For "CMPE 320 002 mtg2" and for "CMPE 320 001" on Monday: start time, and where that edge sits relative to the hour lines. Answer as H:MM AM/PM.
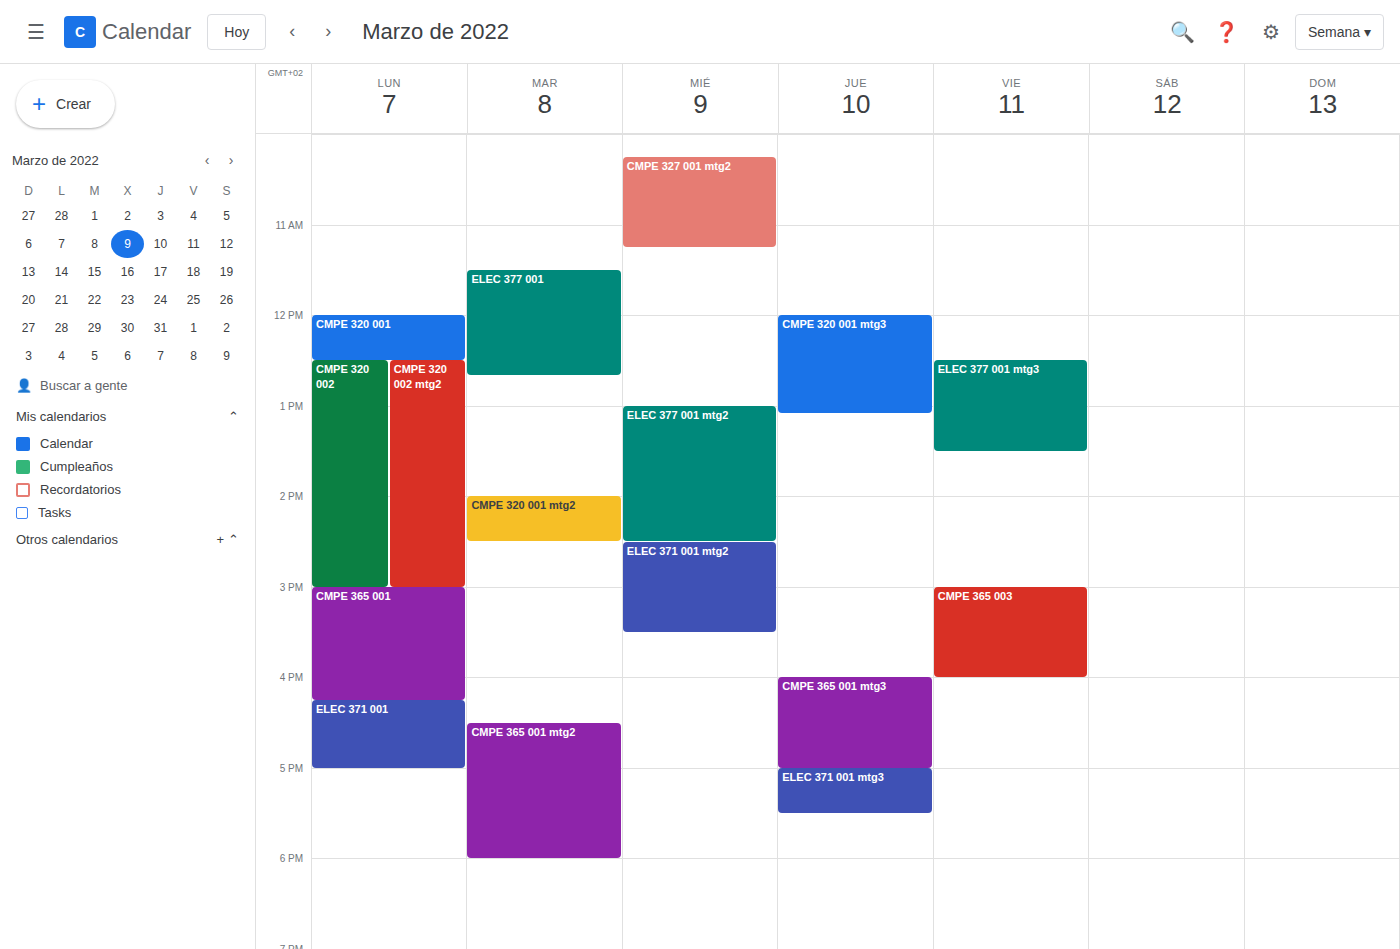
"CMPE 320 002 mtg2": 12:30 PM, halfway between the 12 PM and 1 PM lines. "CMPE 320 001": 12:00 PM, exactly on the 12 PM line.